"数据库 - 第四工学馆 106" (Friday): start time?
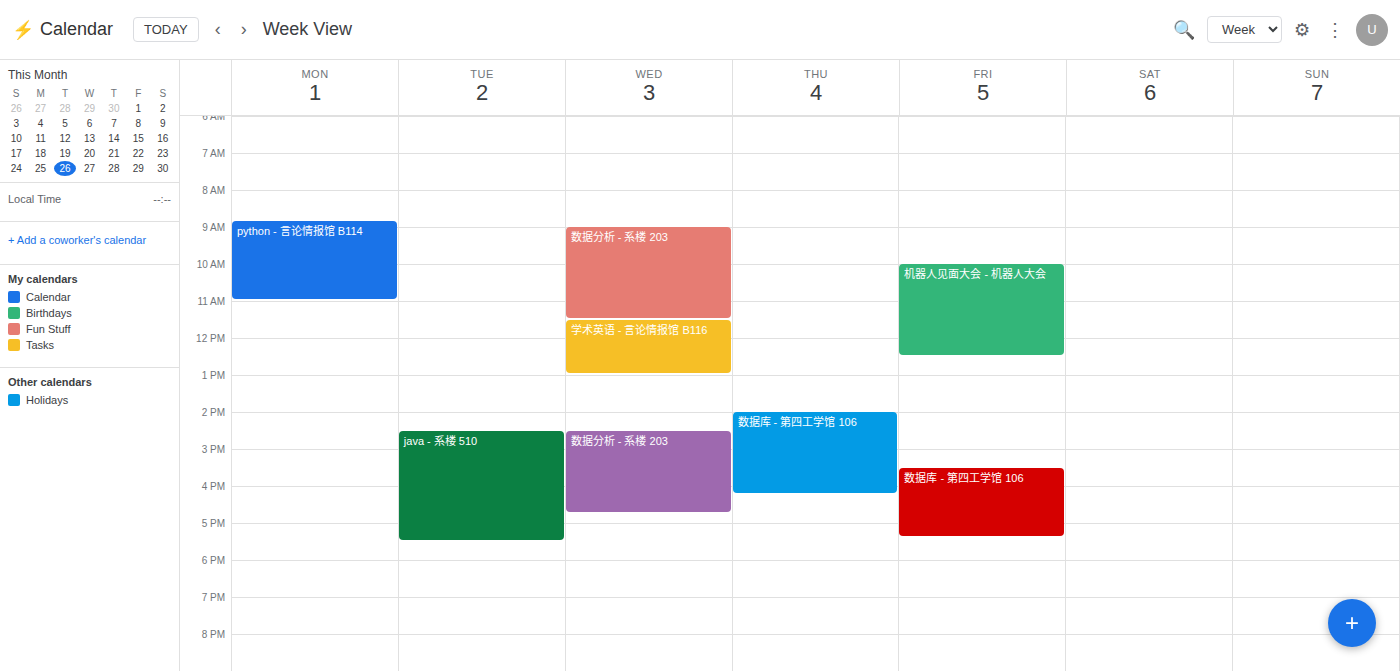
15:30